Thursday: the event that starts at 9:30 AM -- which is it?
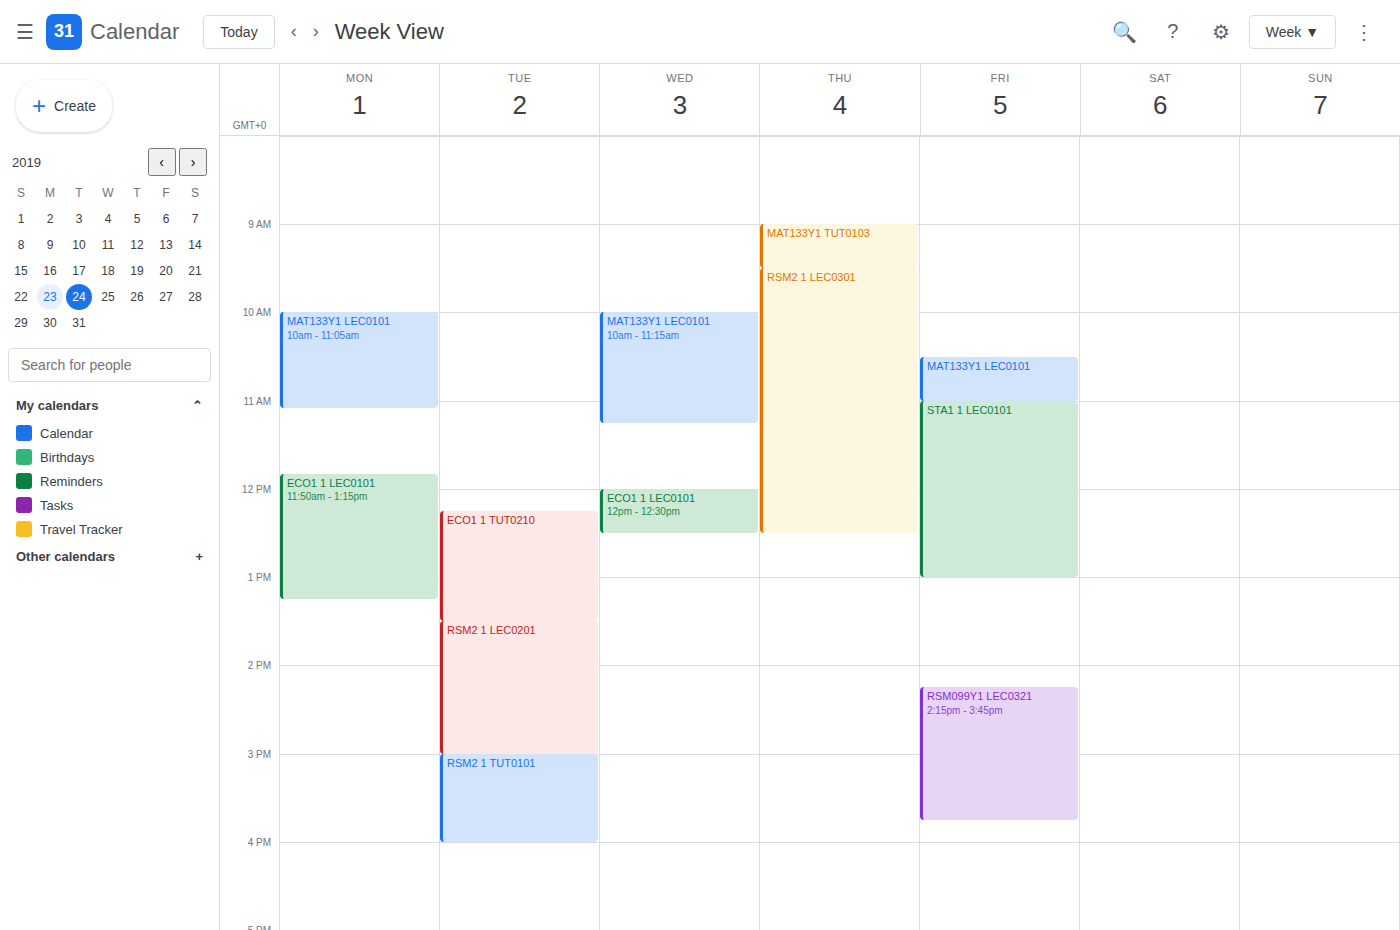
"RSM2 1 LEC0301"